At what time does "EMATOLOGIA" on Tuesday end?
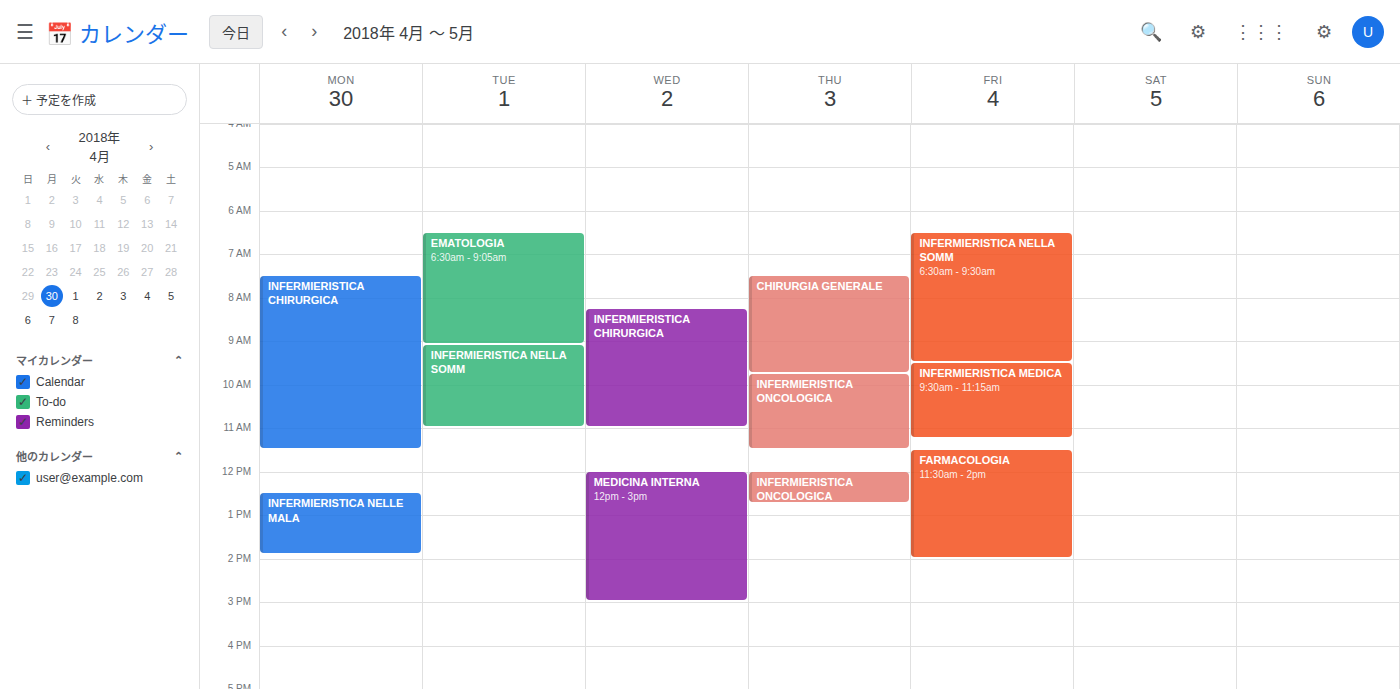
09:05